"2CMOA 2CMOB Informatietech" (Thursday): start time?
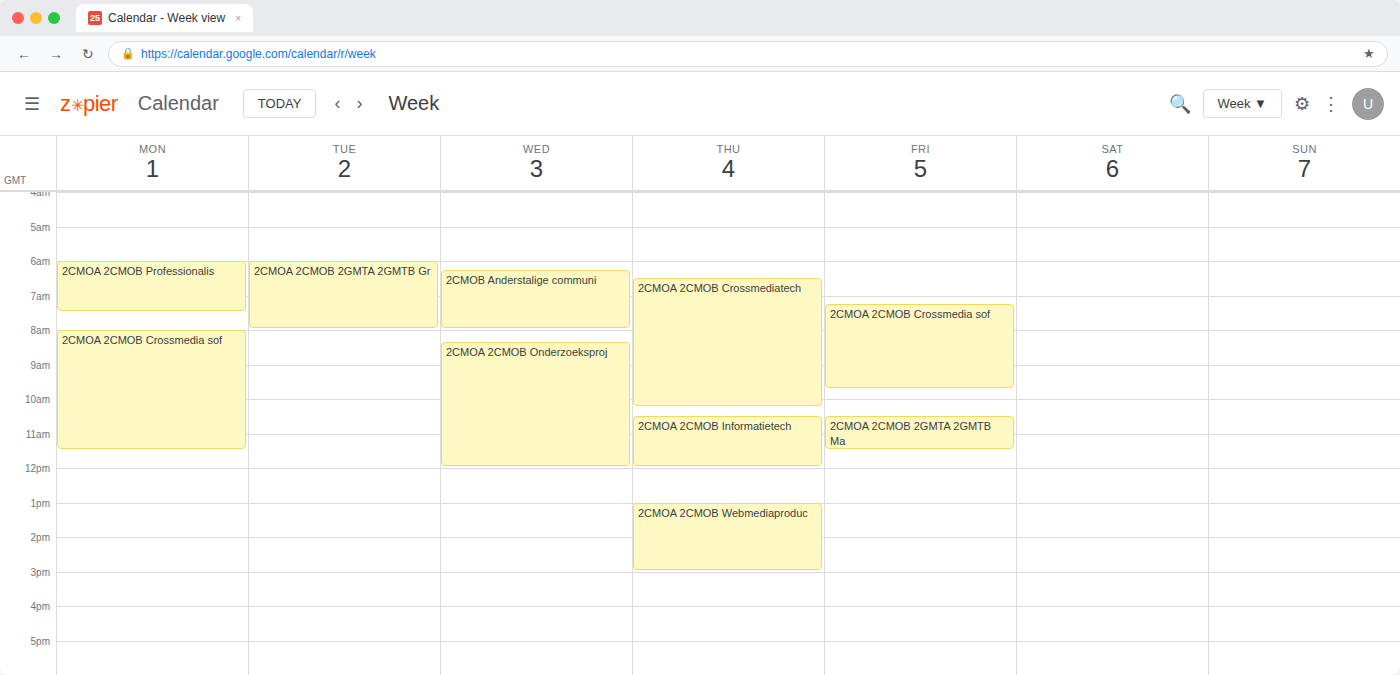
10:30